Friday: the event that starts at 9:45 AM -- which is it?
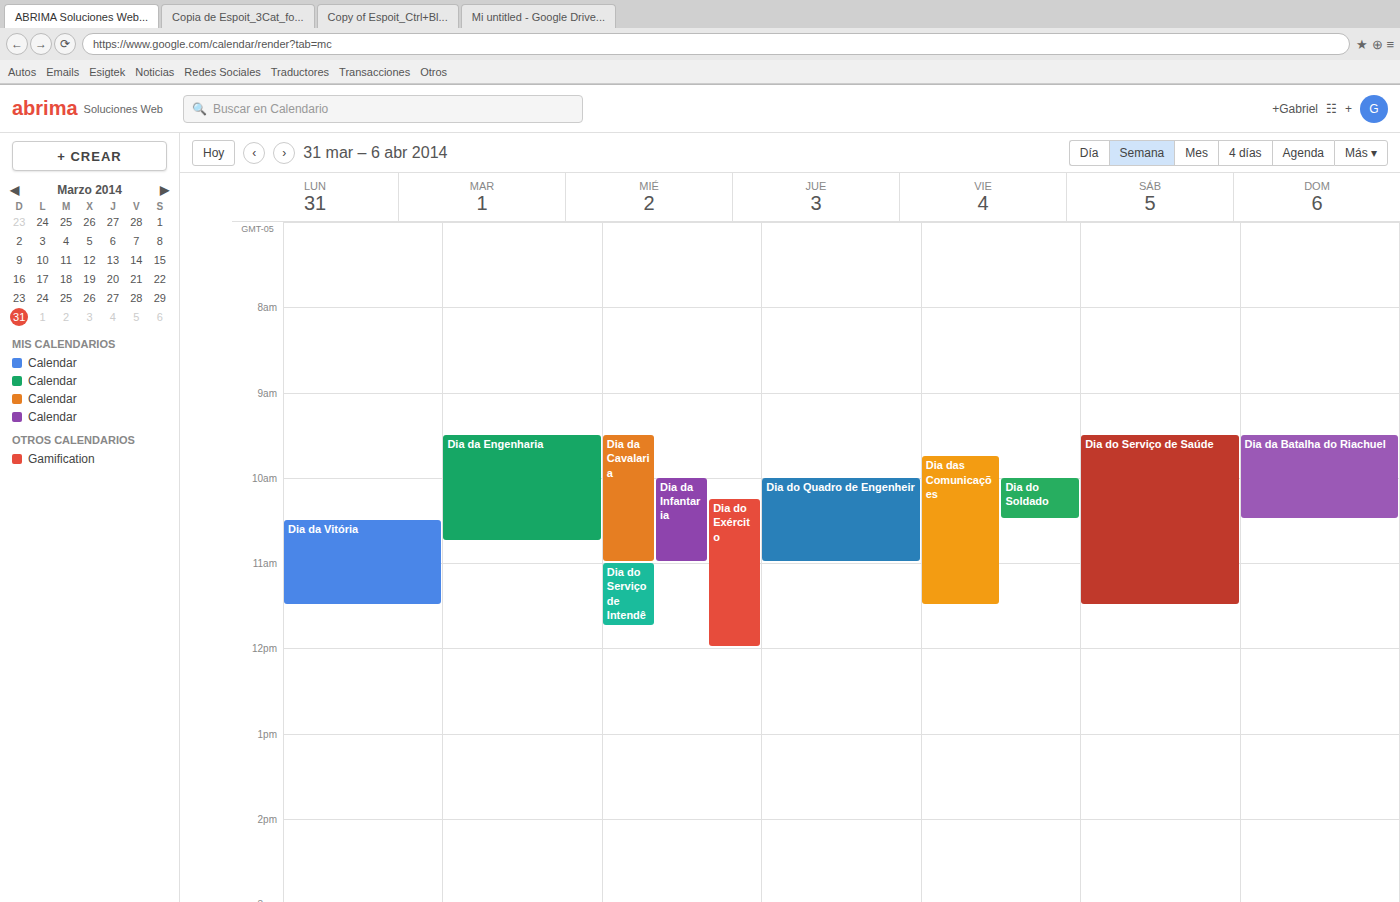
"Dia das Comunicações"